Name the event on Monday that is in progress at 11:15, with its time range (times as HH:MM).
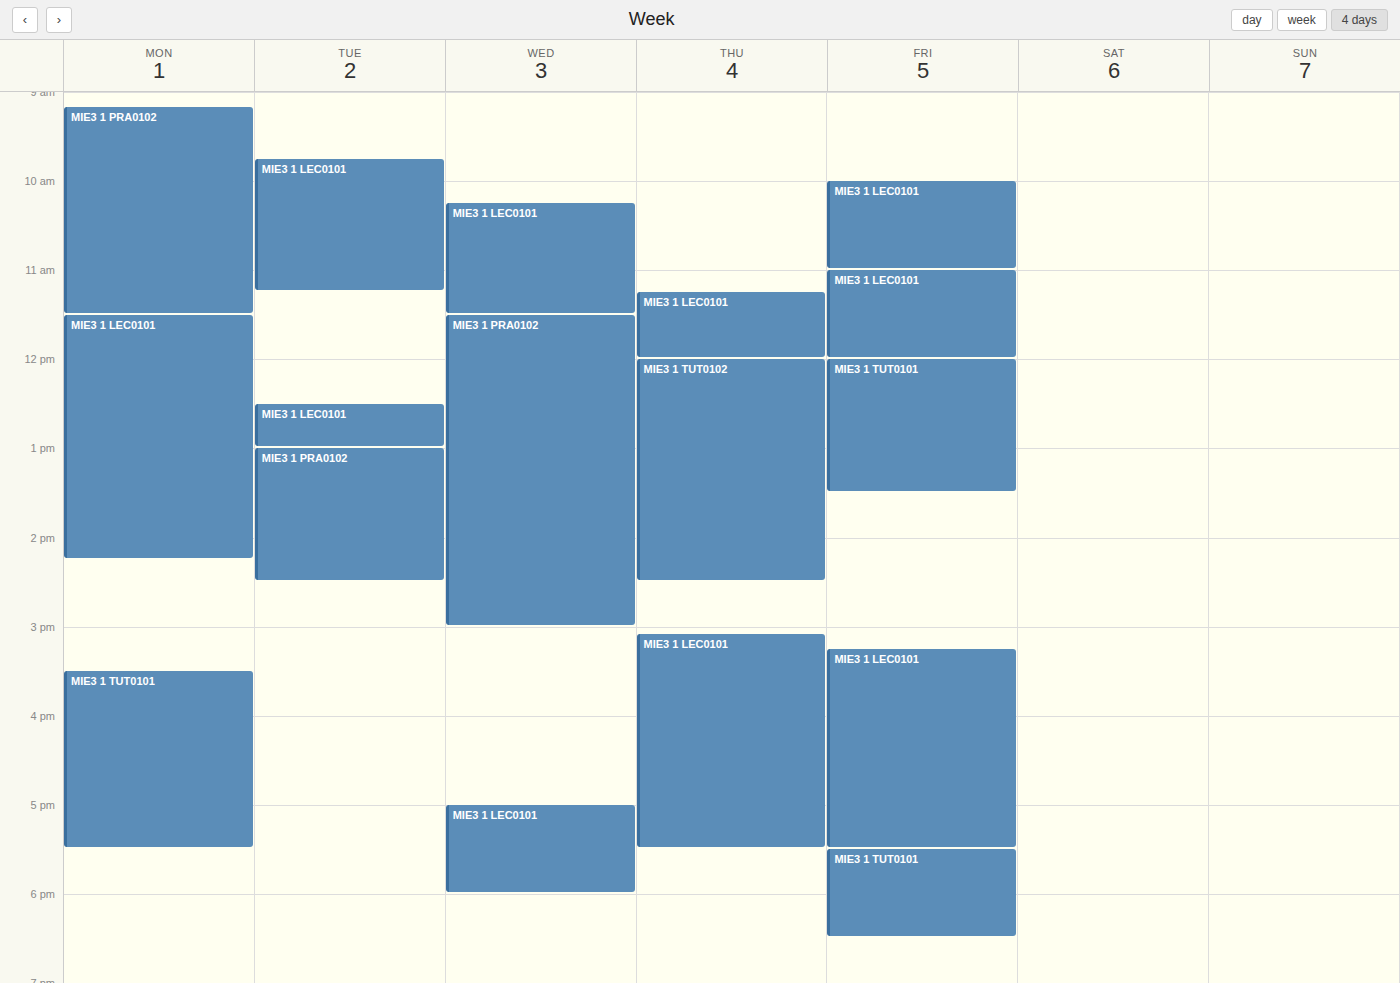
"MIE3 1 PRA0102", 09:10 to 11:30